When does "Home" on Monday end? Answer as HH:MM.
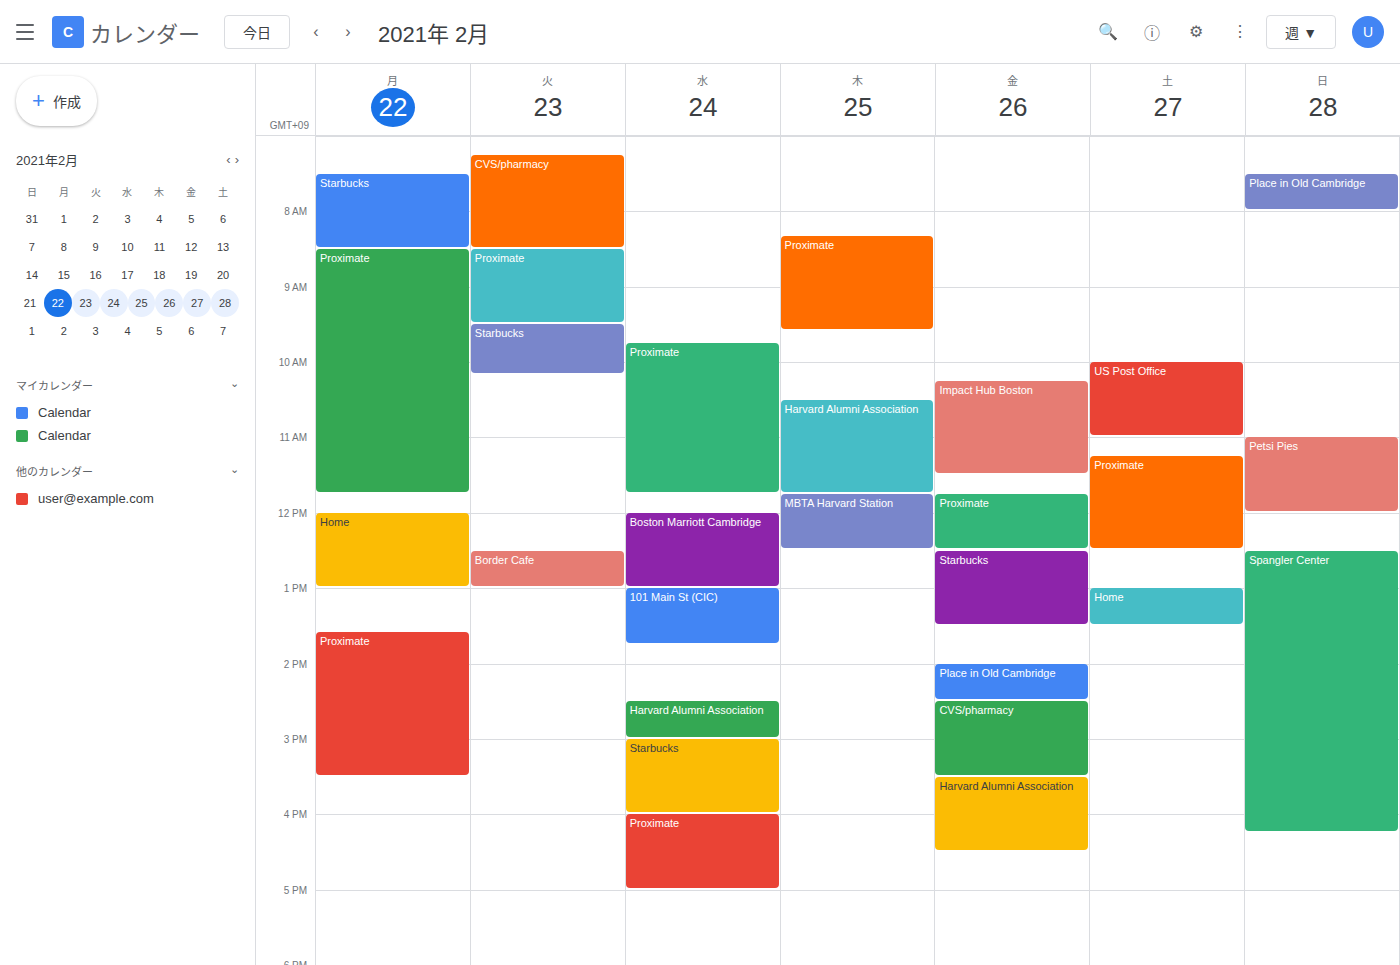
13:00